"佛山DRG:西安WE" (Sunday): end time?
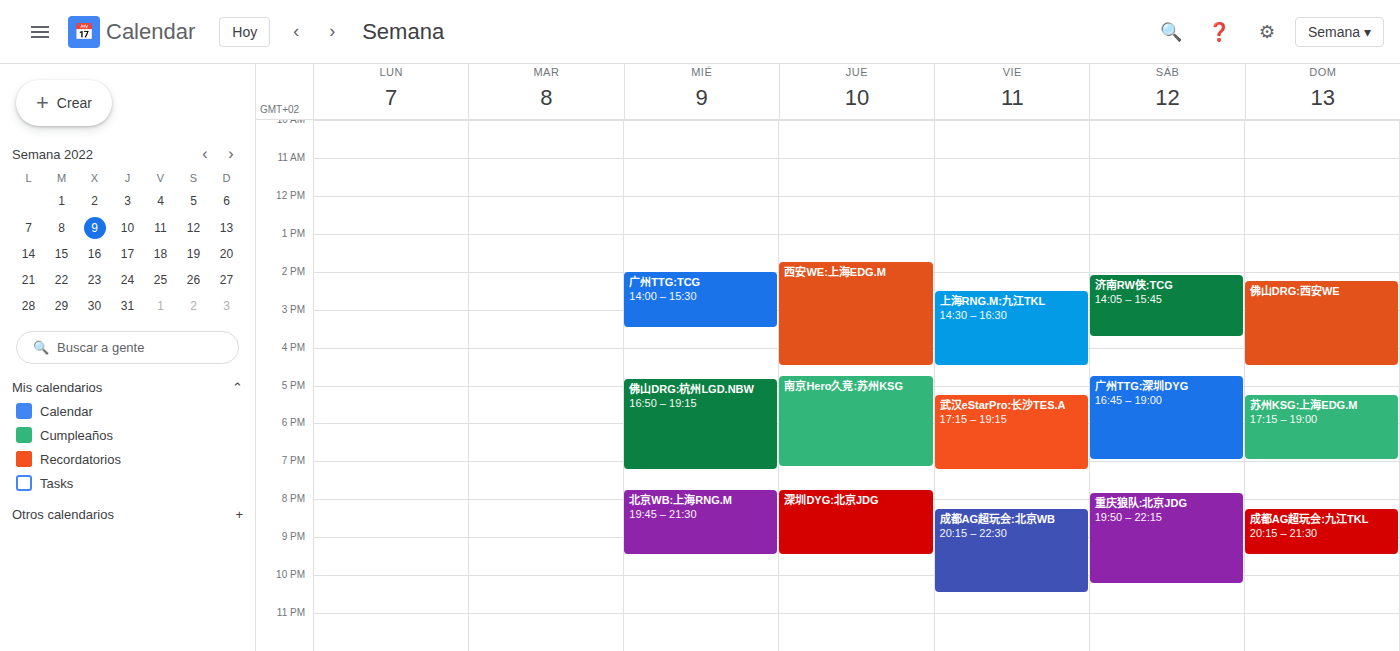
4:30 PM